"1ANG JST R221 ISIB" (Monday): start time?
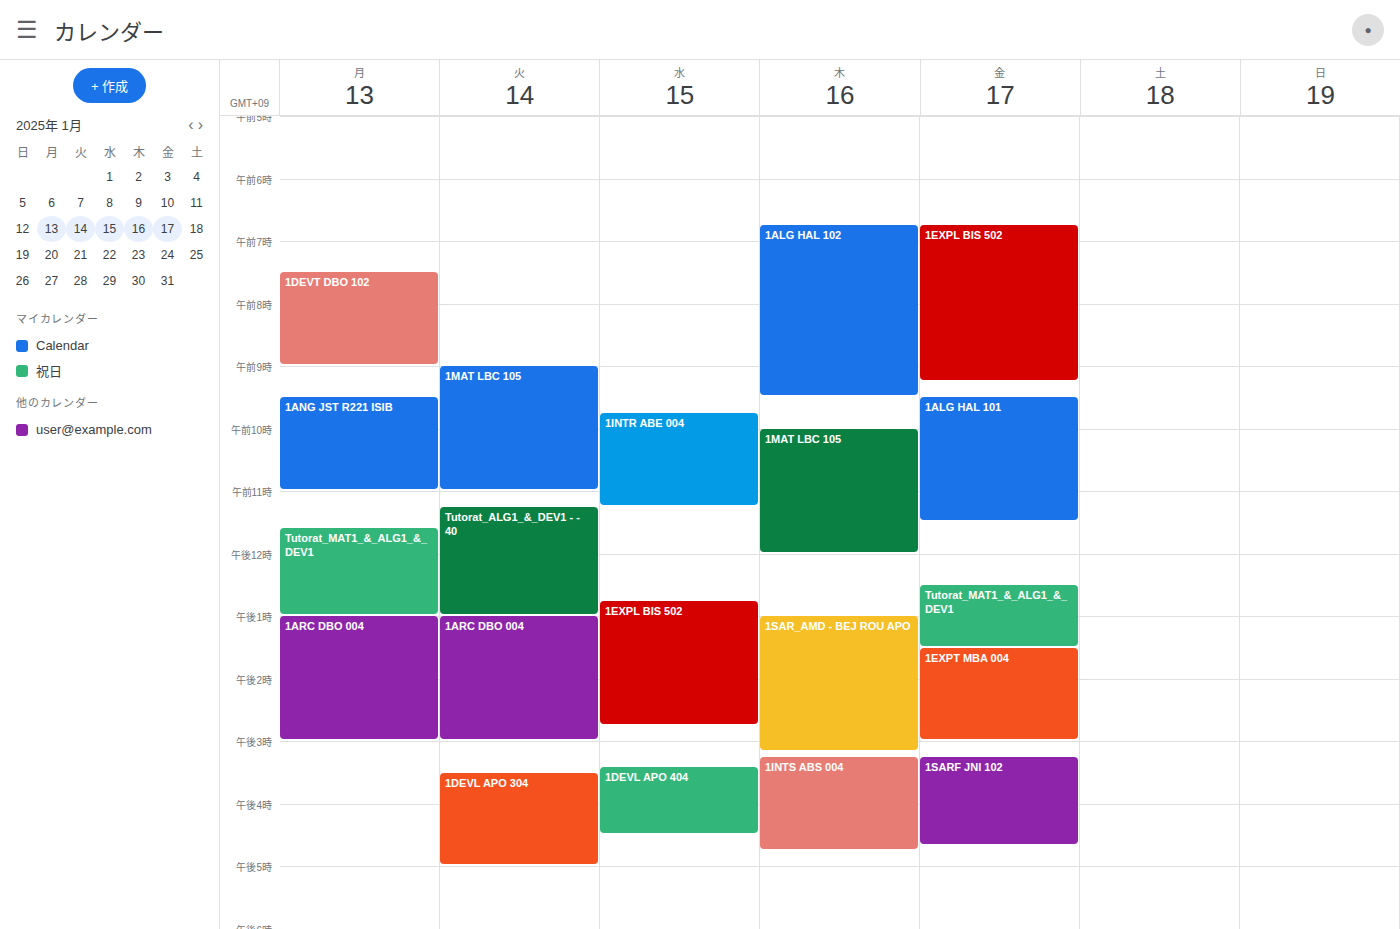
9:30 AM